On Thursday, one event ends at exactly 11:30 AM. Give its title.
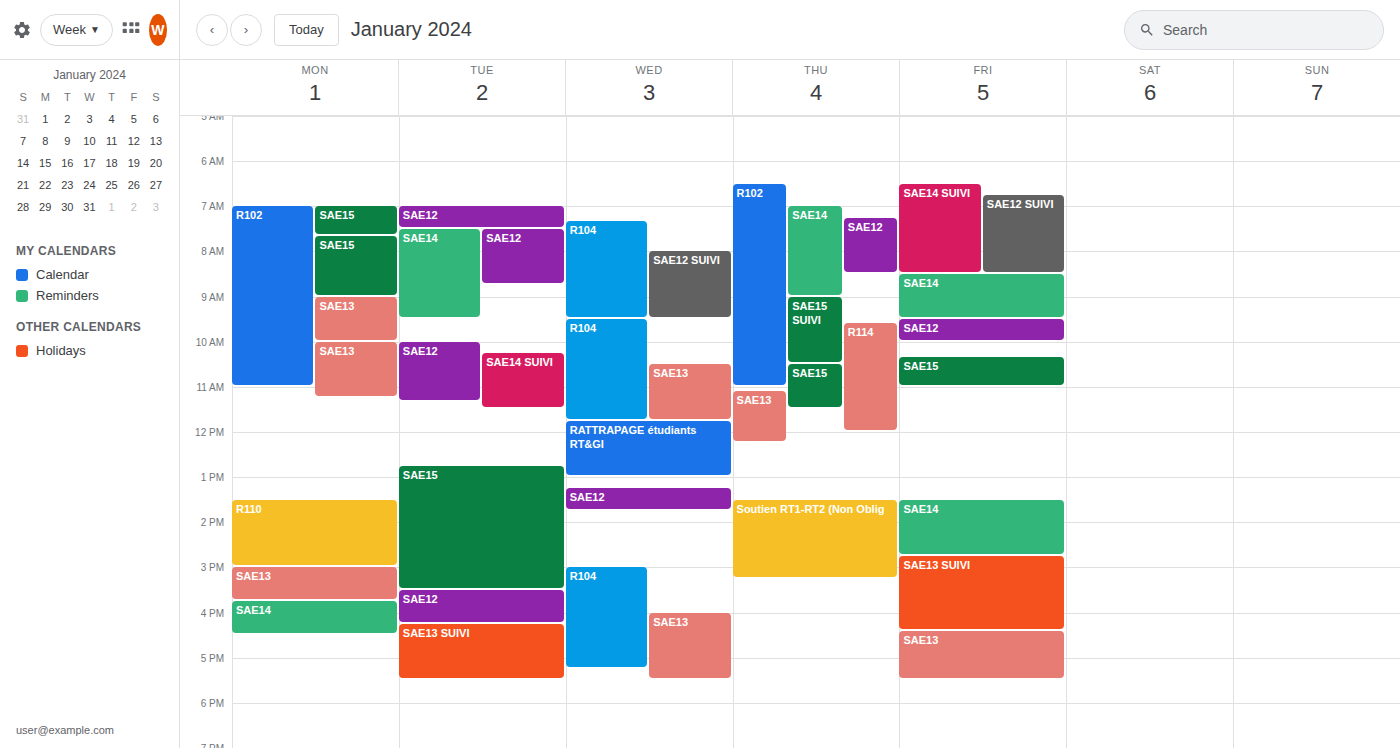
"SAE15"